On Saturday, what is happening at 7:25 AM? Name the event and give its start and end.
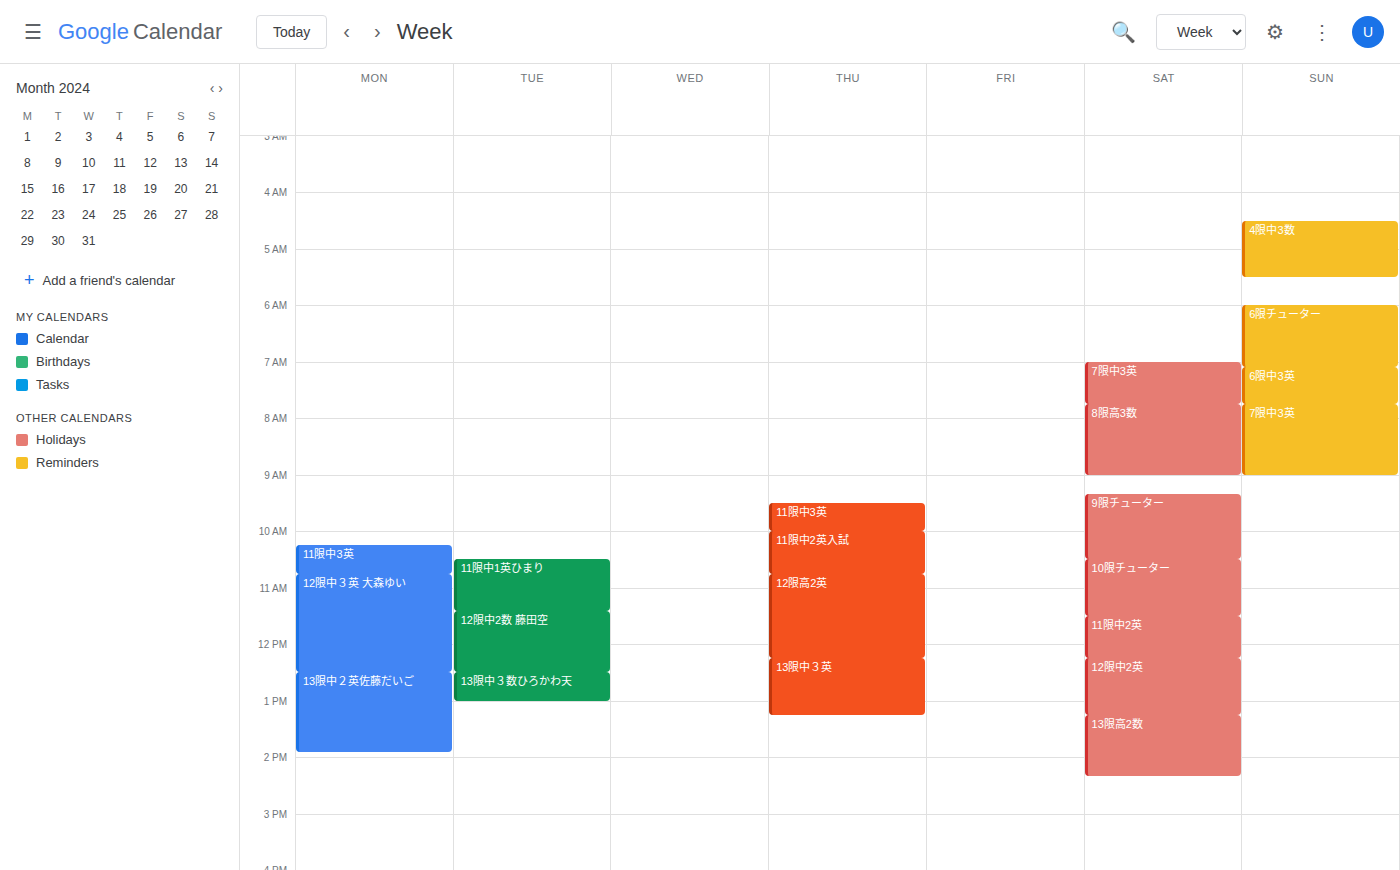
"7限中3英", 7:00 AM to 7:45 AM